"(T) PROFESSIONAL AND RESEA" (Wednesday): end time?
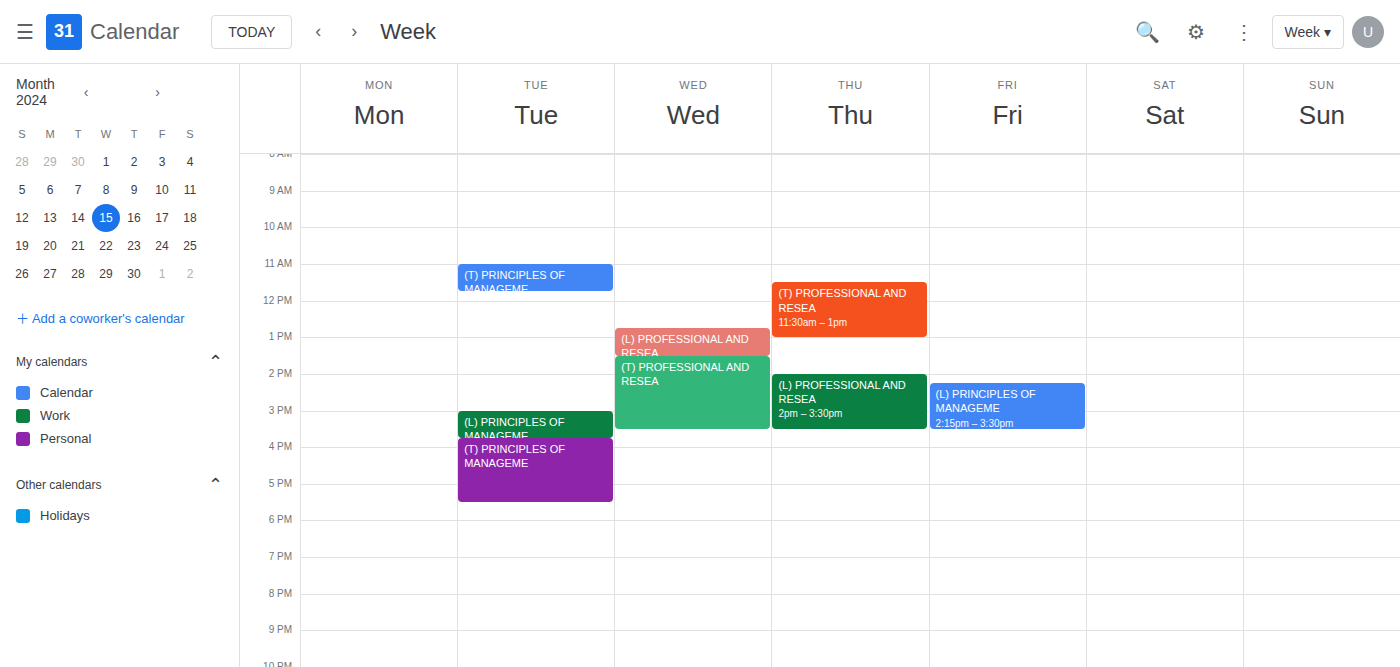
15:30